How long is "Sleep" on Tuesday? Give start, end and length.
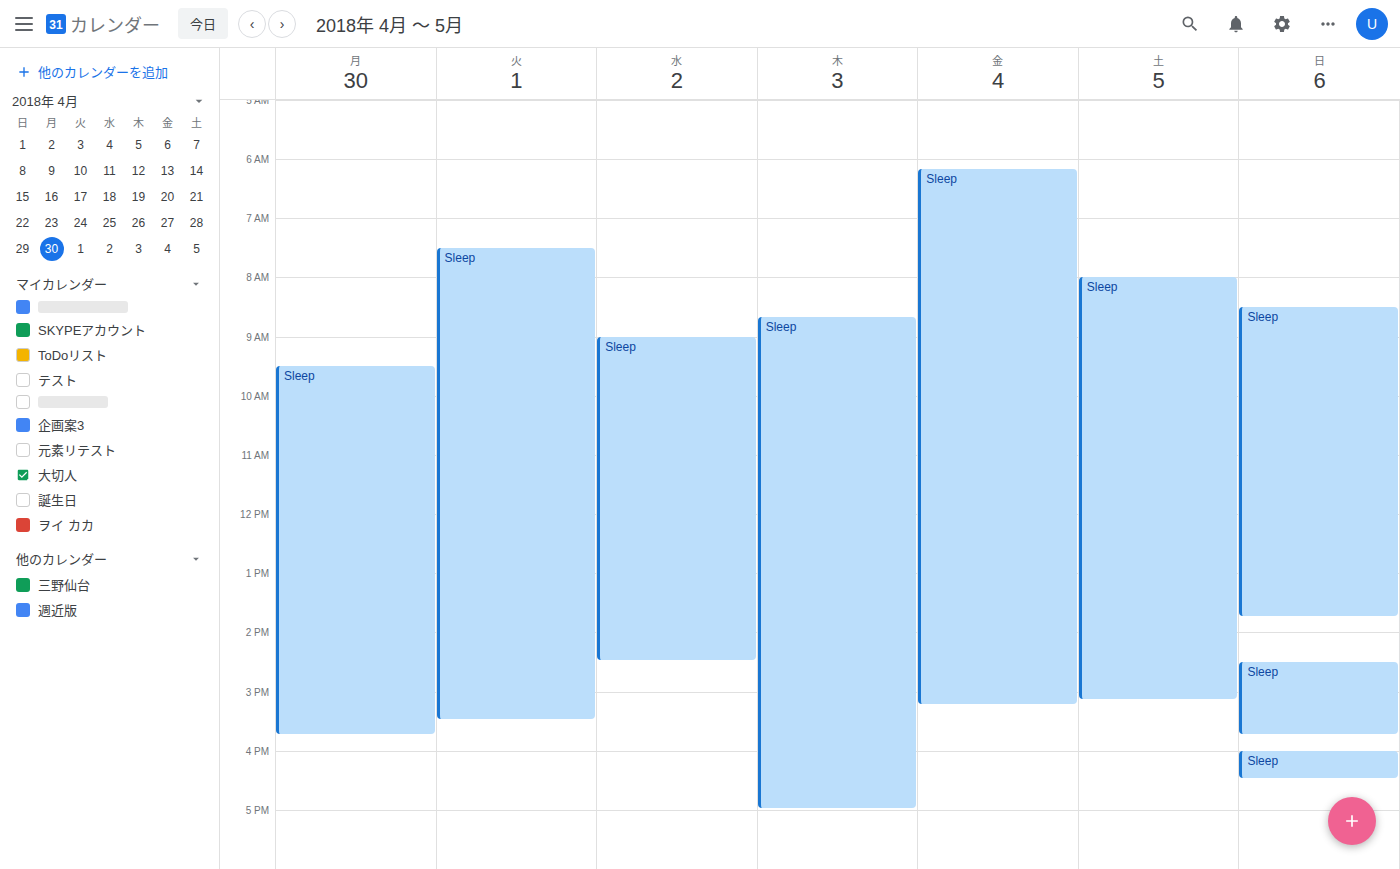
7:30 AM to 3:30 PM, 8 hours